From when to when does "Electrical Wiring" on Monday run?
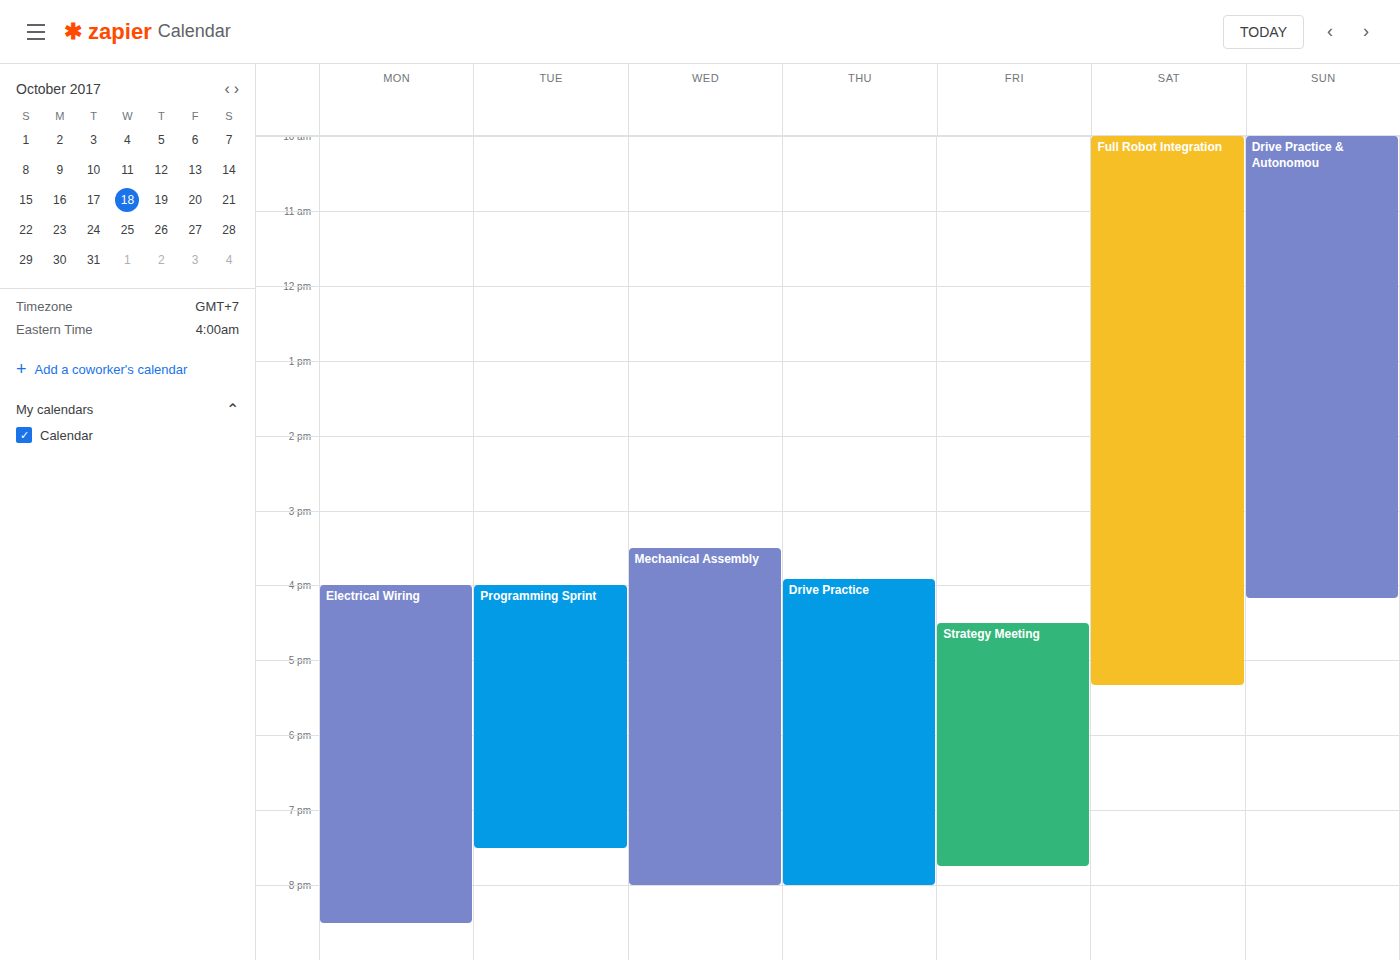
16:00 to 20:30